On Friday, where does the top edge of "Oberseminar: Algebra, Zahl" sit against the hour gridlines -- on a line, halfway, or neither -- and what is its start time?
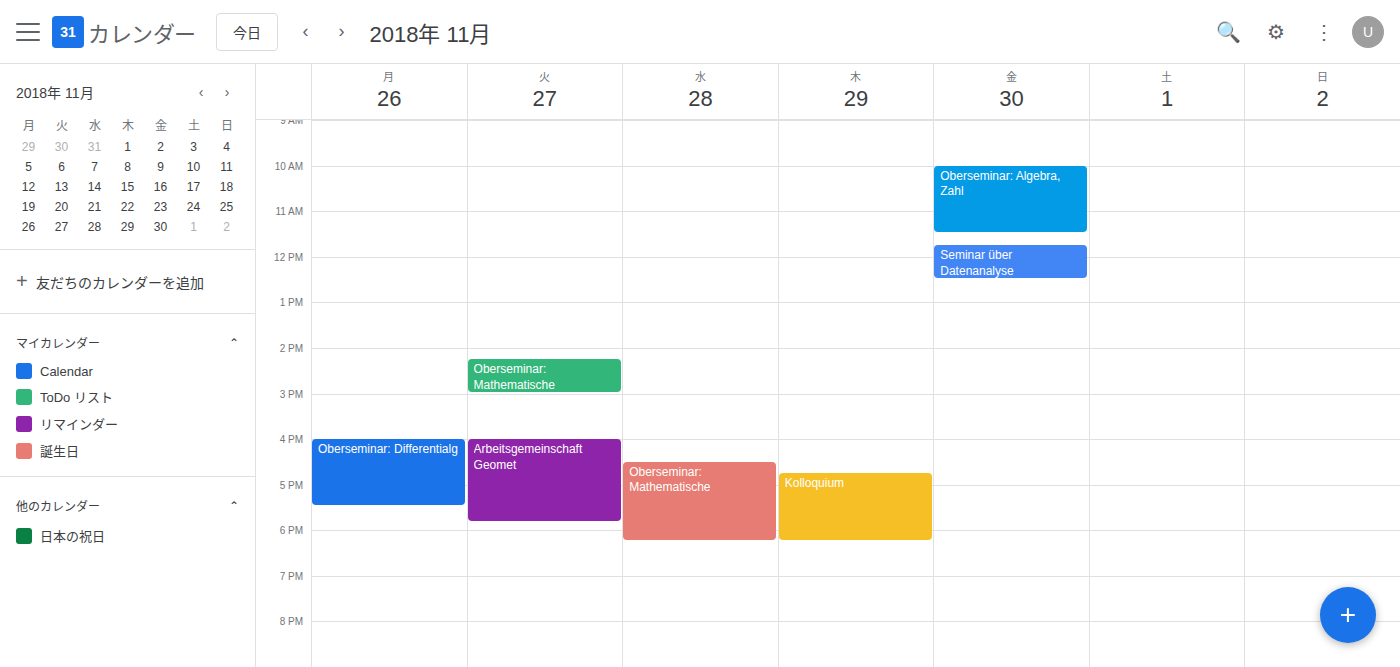
10:00 AM -- exactly on the 10 AM line.